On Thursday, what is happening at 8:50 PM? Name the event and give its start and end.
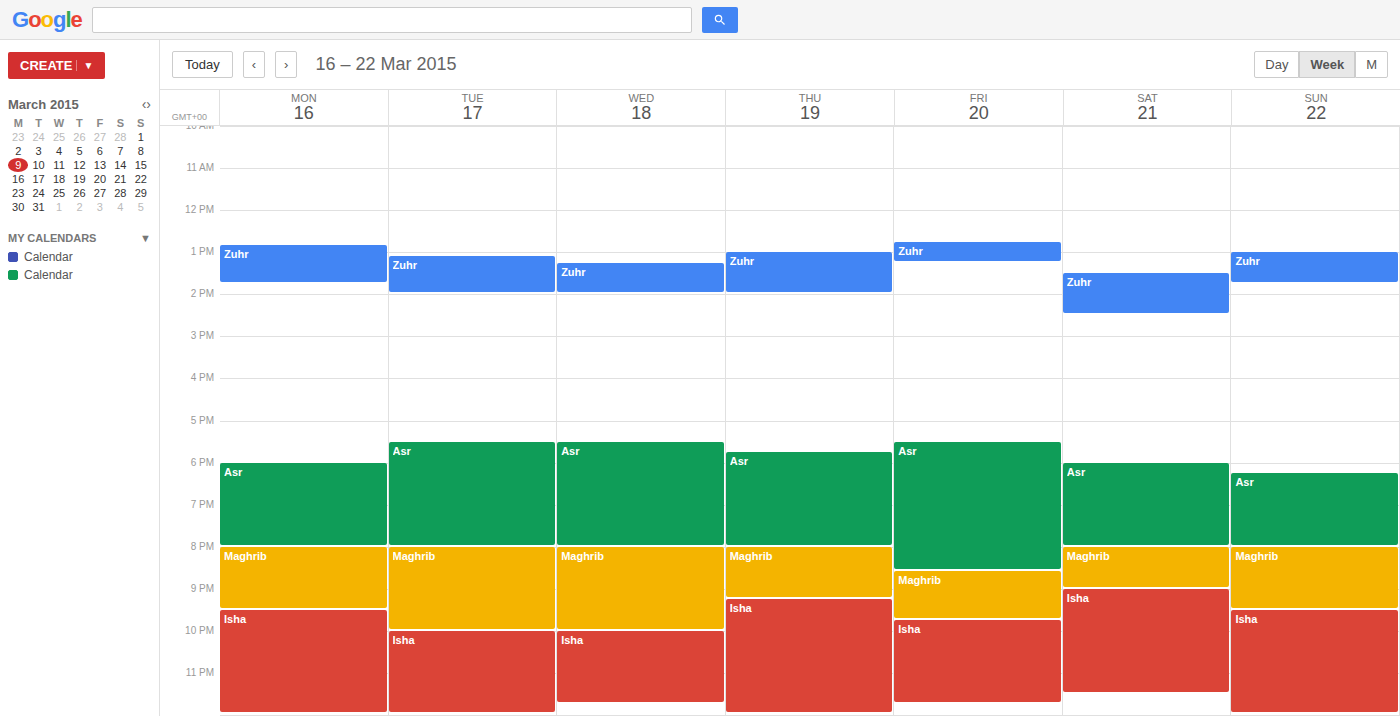
"Maghrib", 8:00 PM to 9:15 PM